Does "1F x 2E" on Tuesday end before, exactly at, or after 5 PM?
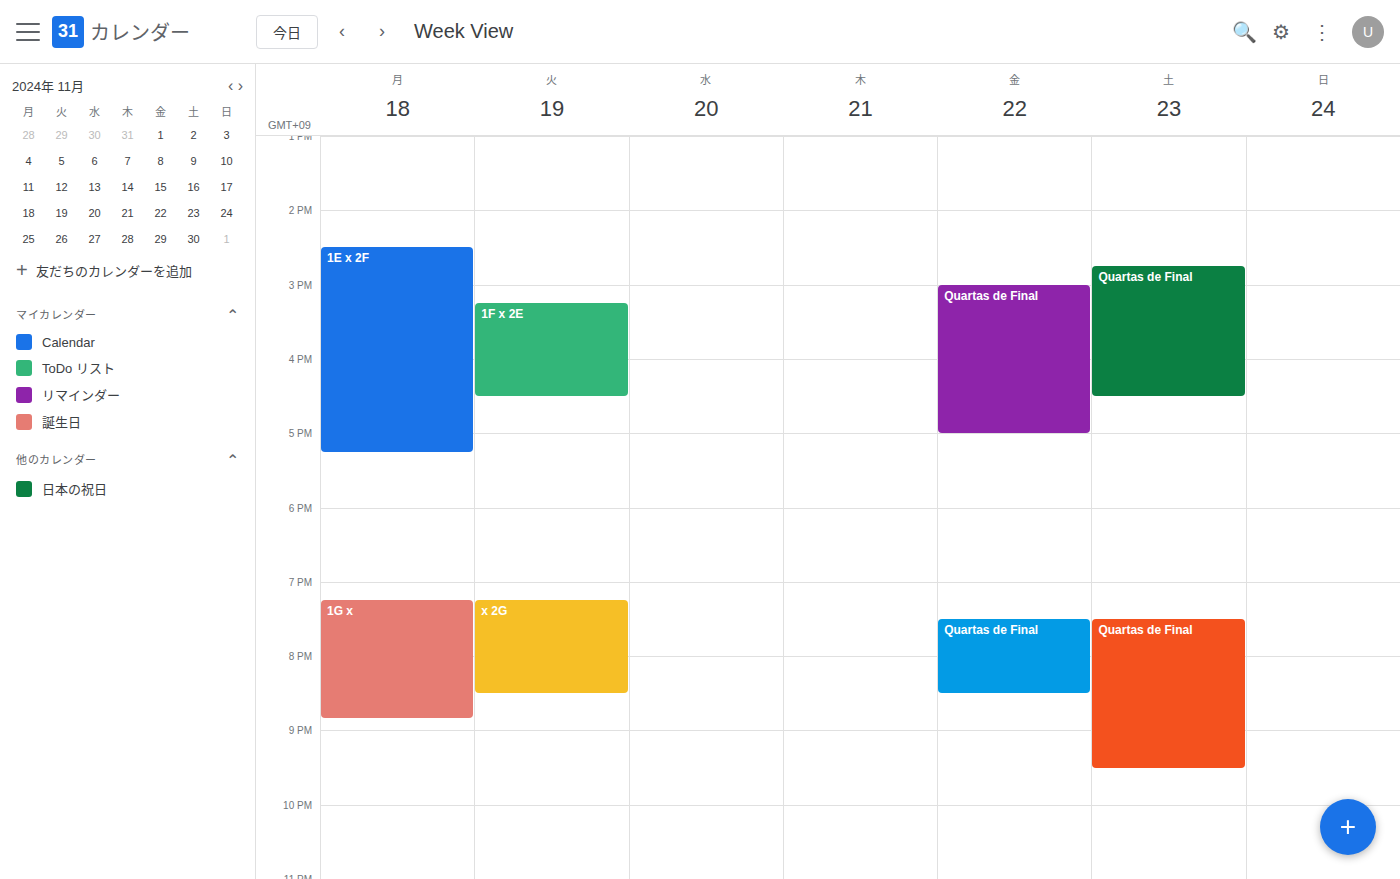
4:30 PM -- before 5 PM, 30 minutes above the 5 PM line.